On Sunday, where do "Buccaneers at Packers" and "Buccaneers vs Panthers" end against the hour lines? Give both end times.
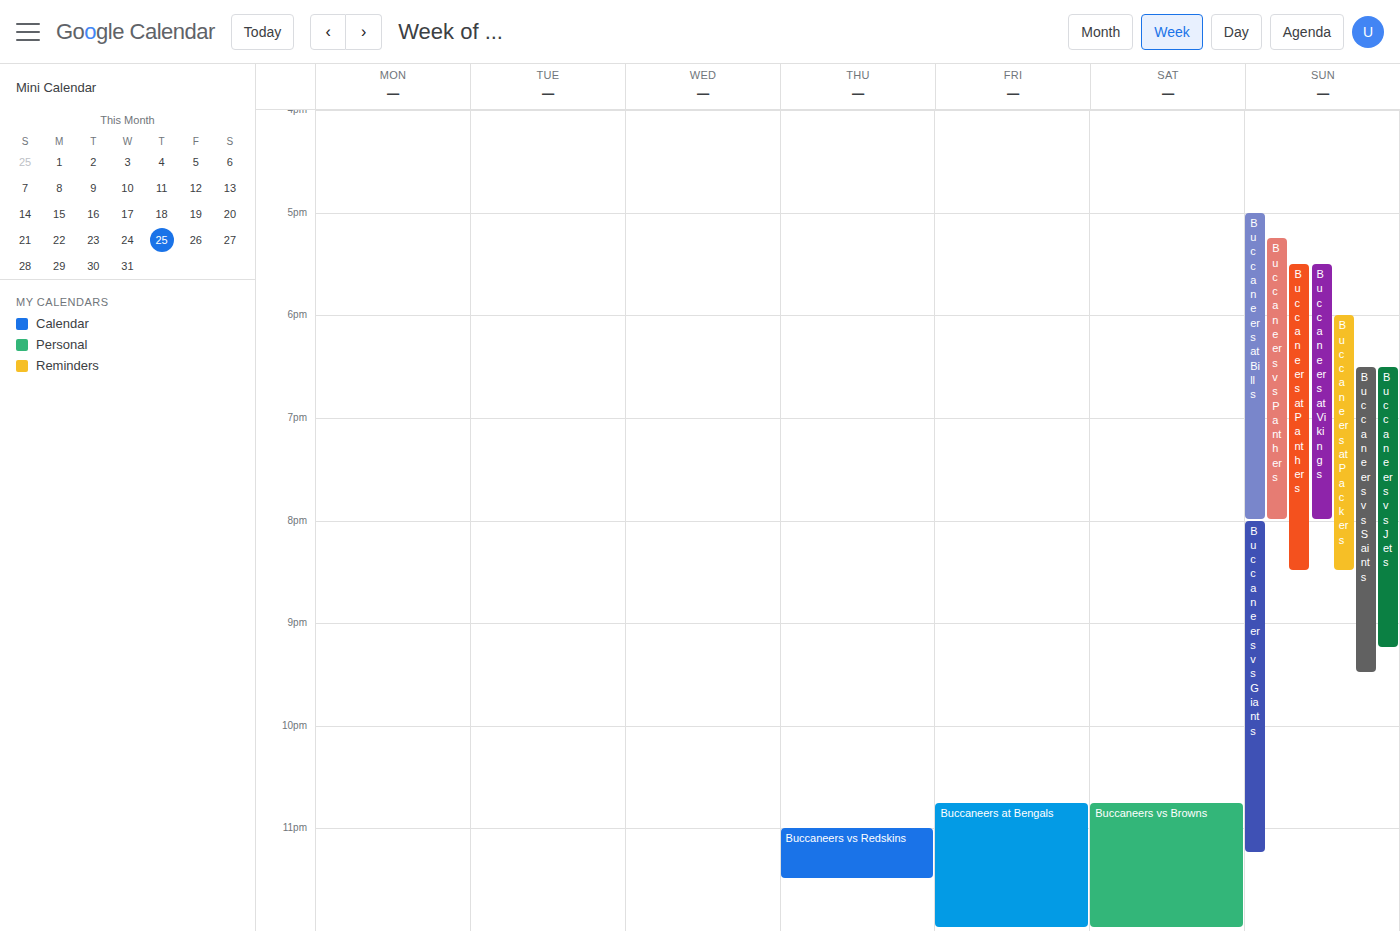
"Buccaneers at Packers": 8:30 PM, halfway between the 8 PM and 9 PM lines. "Buccaneers vs Panthers": 8:00 PM, exactly on the 8 PM line.